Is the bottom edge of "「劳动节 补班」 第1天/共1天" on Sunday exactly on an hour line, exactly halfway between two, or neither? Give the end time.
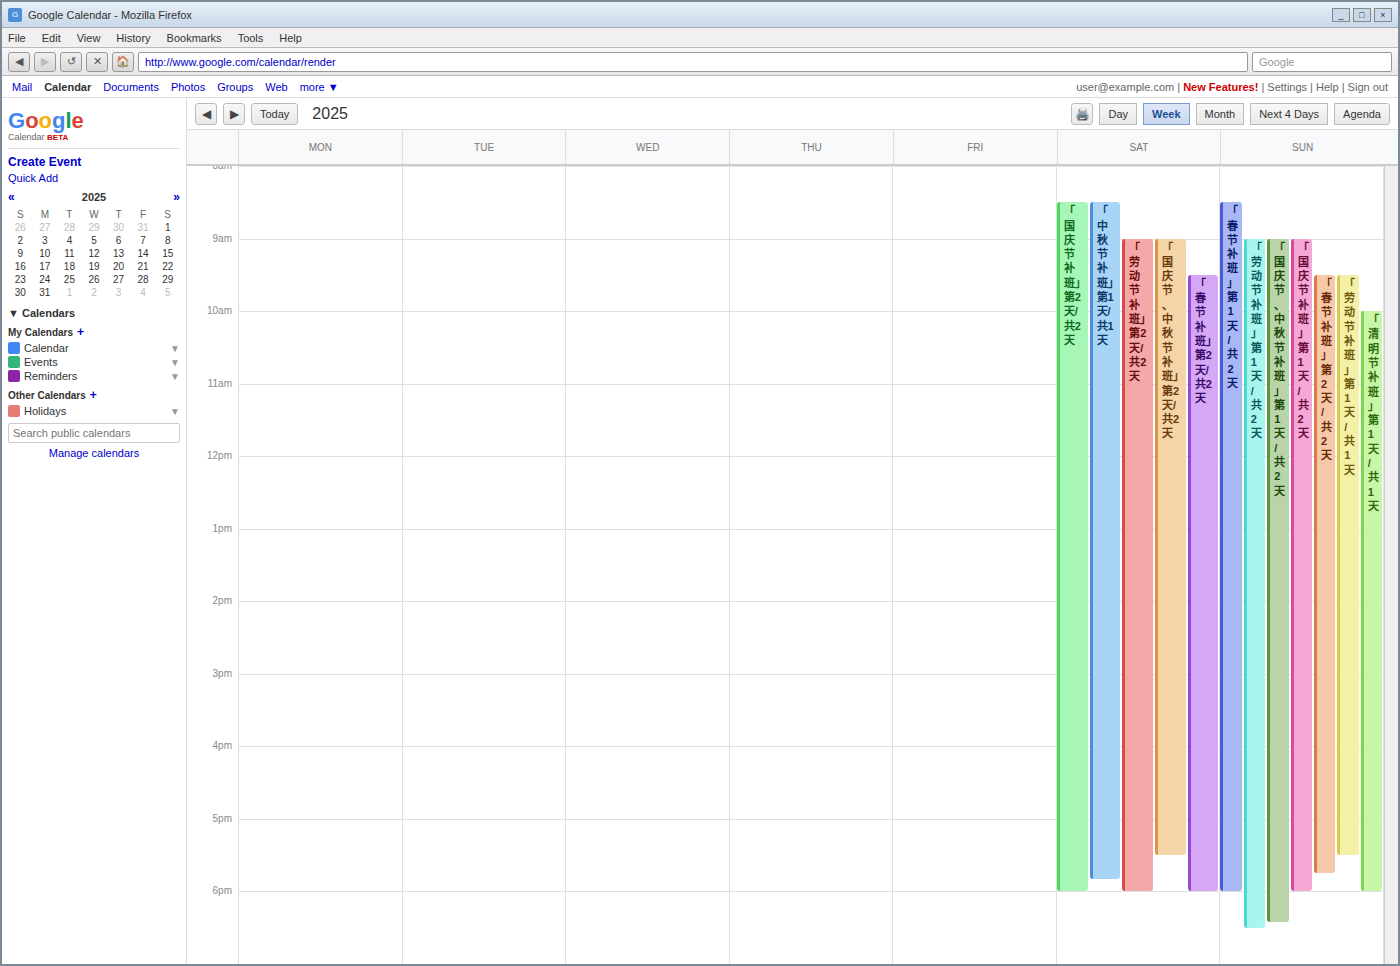
17:30 -- halfway between the 17:00 and 18:00 lines.